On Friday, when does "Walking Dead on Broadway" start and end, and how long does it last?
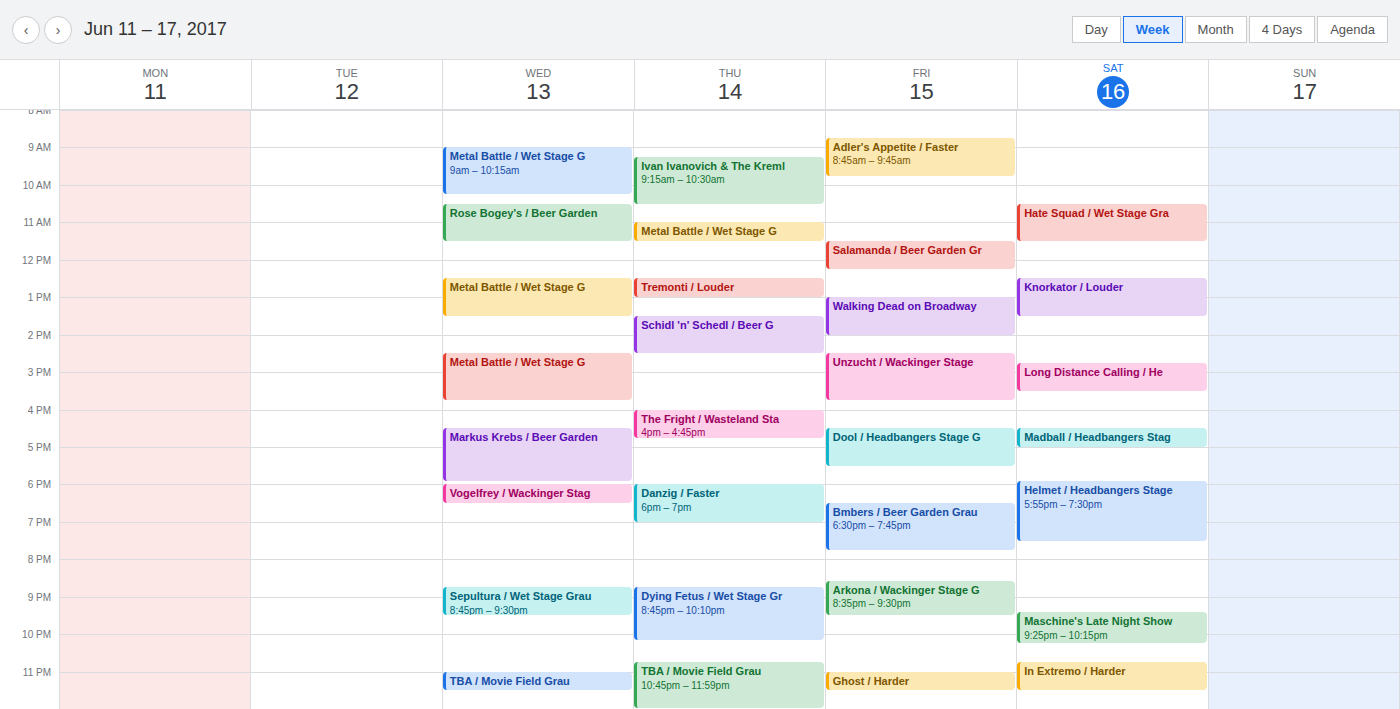
1:00 PM to 2:00 PM, 1 hour